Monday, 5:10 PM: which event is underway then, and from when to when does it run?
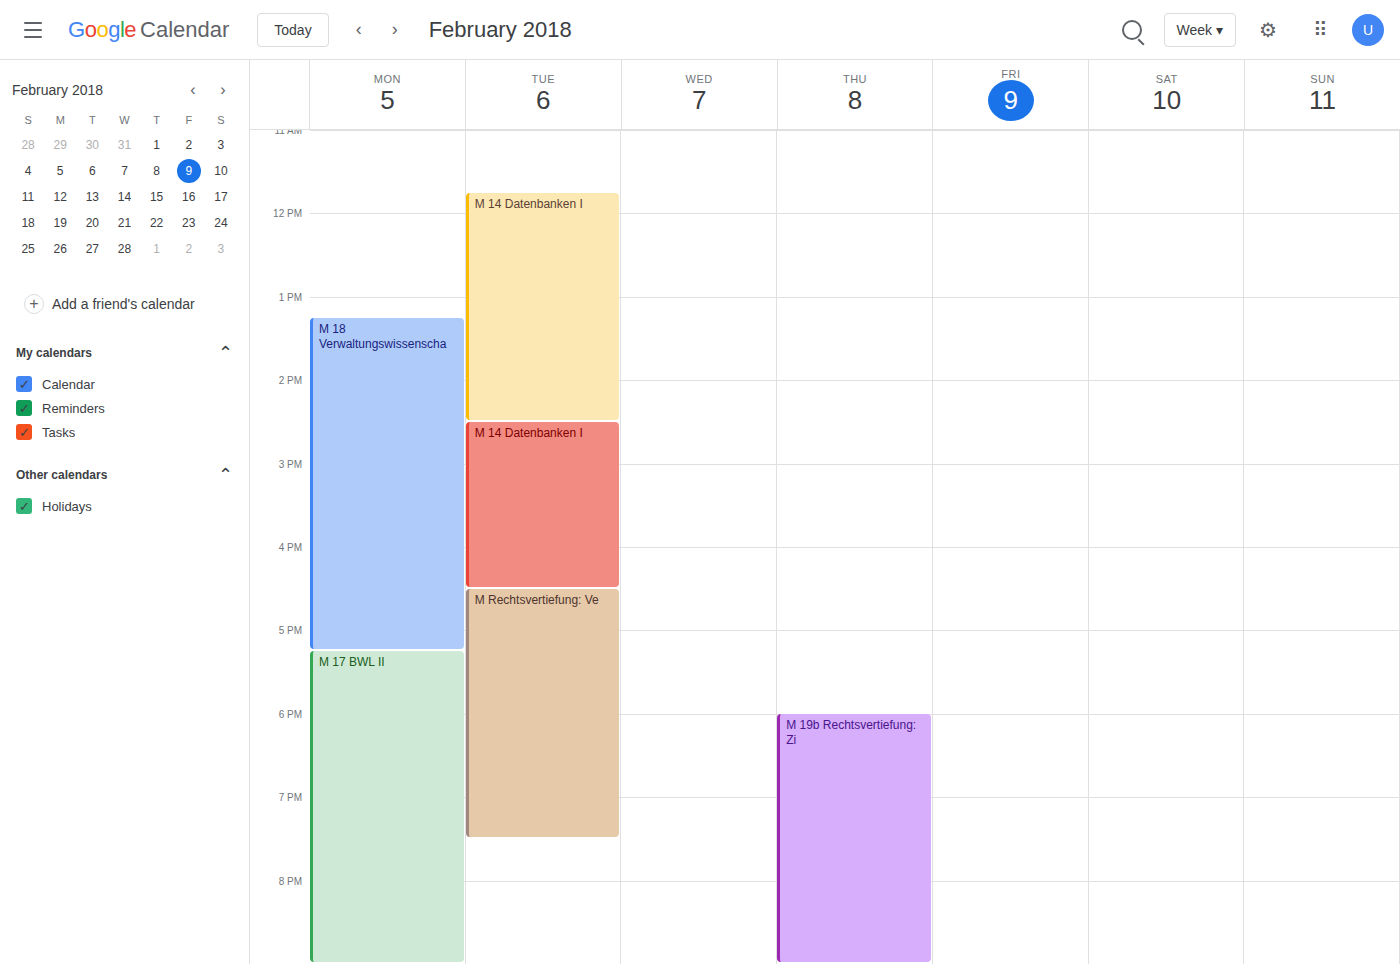
"M 18 Verwaltungswissenscha", 1:15 PM to 5:15 PM